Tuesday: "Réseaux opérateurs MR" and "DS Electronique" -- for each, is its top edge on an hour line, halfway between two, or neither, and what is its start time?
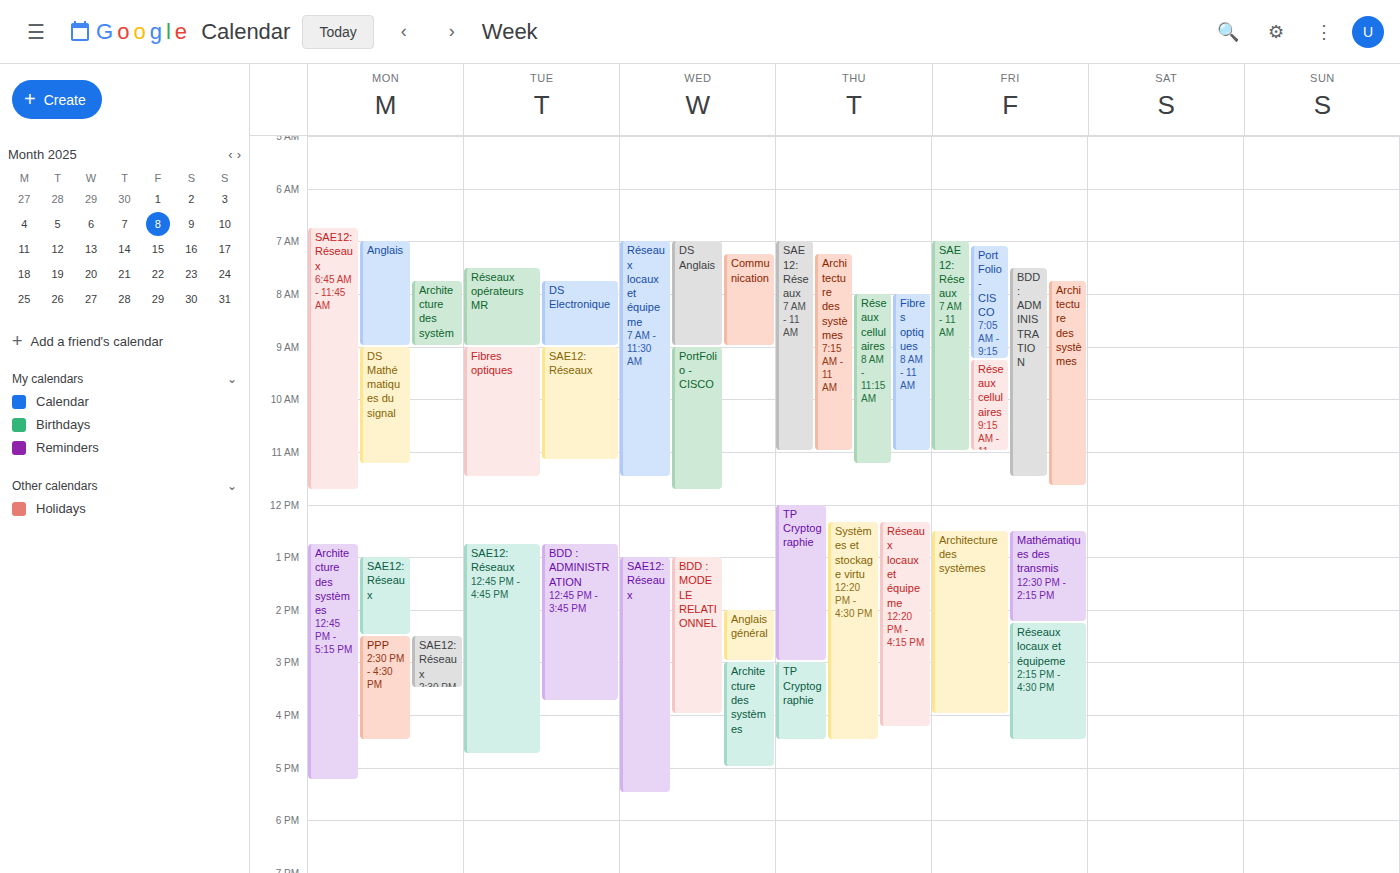
"Réseaux opérateurs MR": 7:30 AM, halfway between the 7 AM and 8 AM lines. "DS Electronique": 7:45 AM, neither: three quarters of the way from the 7 AM line to the 8 AM line.